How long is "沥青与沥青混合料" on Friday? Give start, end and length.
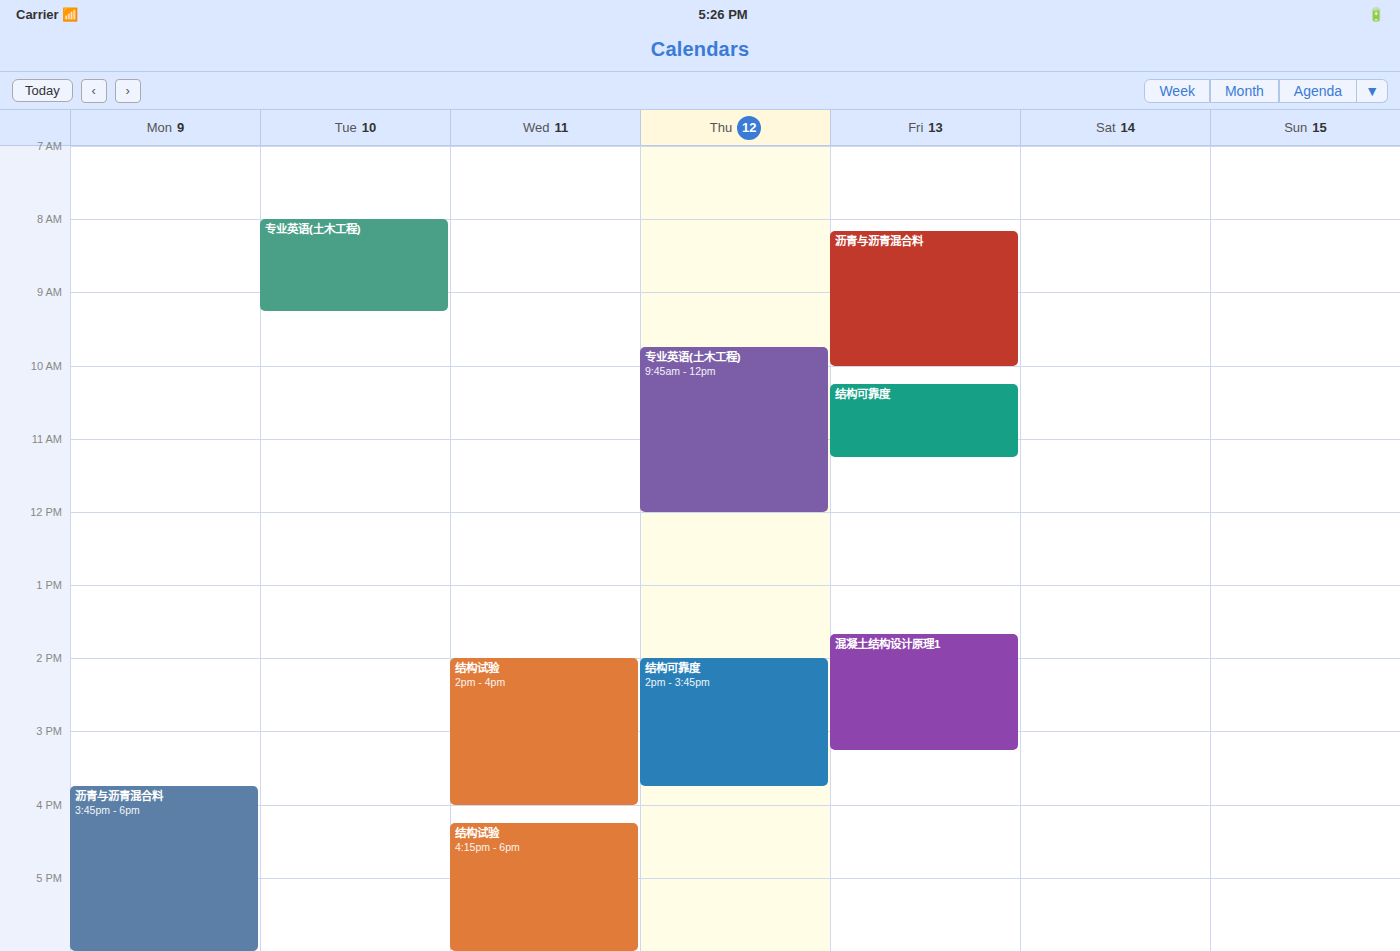
8:10 AM to 10:00 AM, 1 hour 50 minutes